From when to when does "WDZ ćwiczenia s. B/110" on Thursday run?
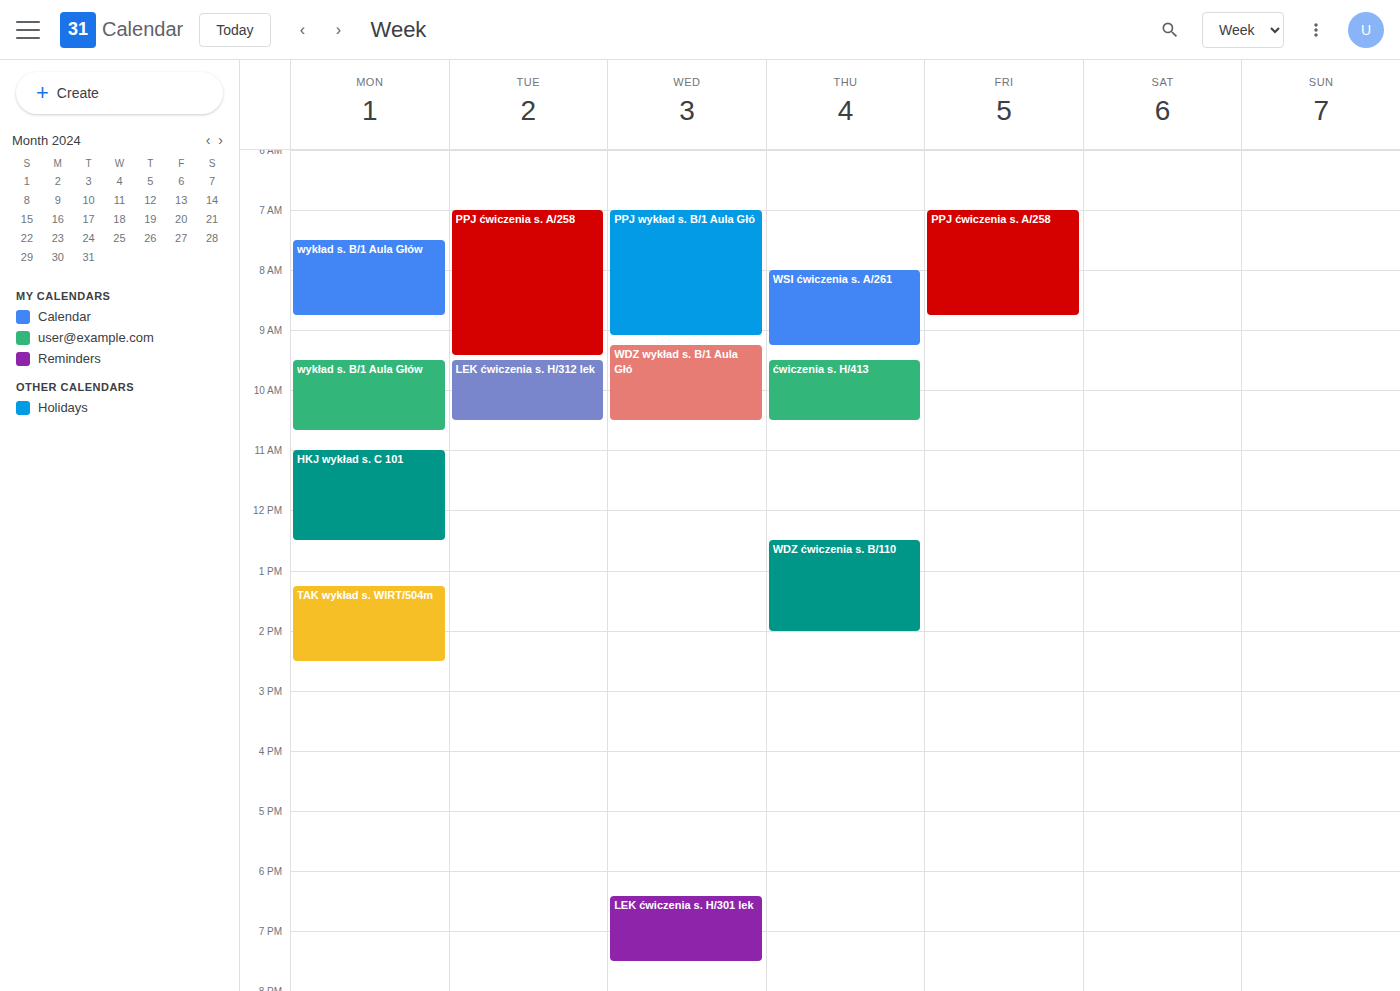
12:30 to 14:00